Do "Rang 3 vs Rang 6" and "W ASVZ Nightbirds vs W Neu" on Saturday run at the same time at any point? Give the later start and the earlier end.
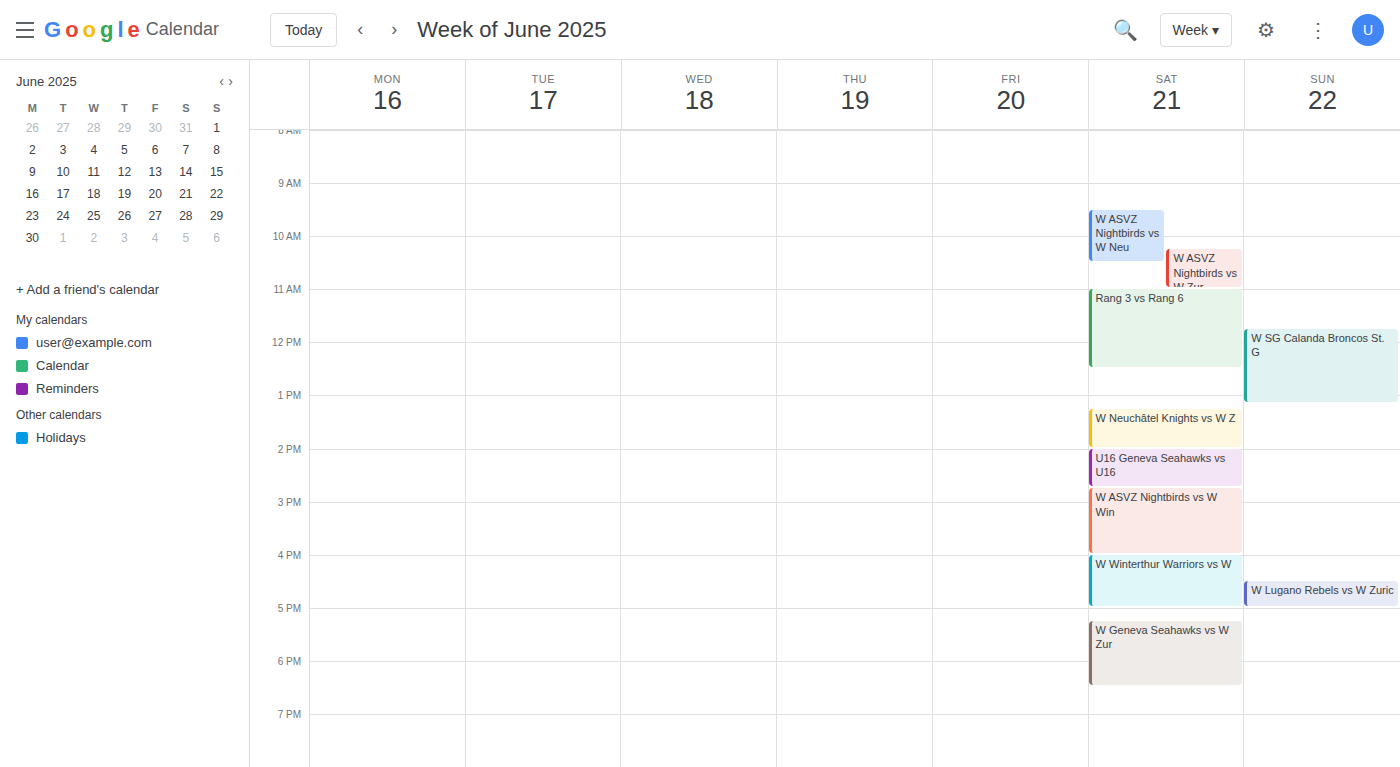
"W ASVZ Nightbirds vs W Neu" ends at 10:30 AM and "Rang 3 vs Rang 6" starts at 11:00 AM -- no overlap.